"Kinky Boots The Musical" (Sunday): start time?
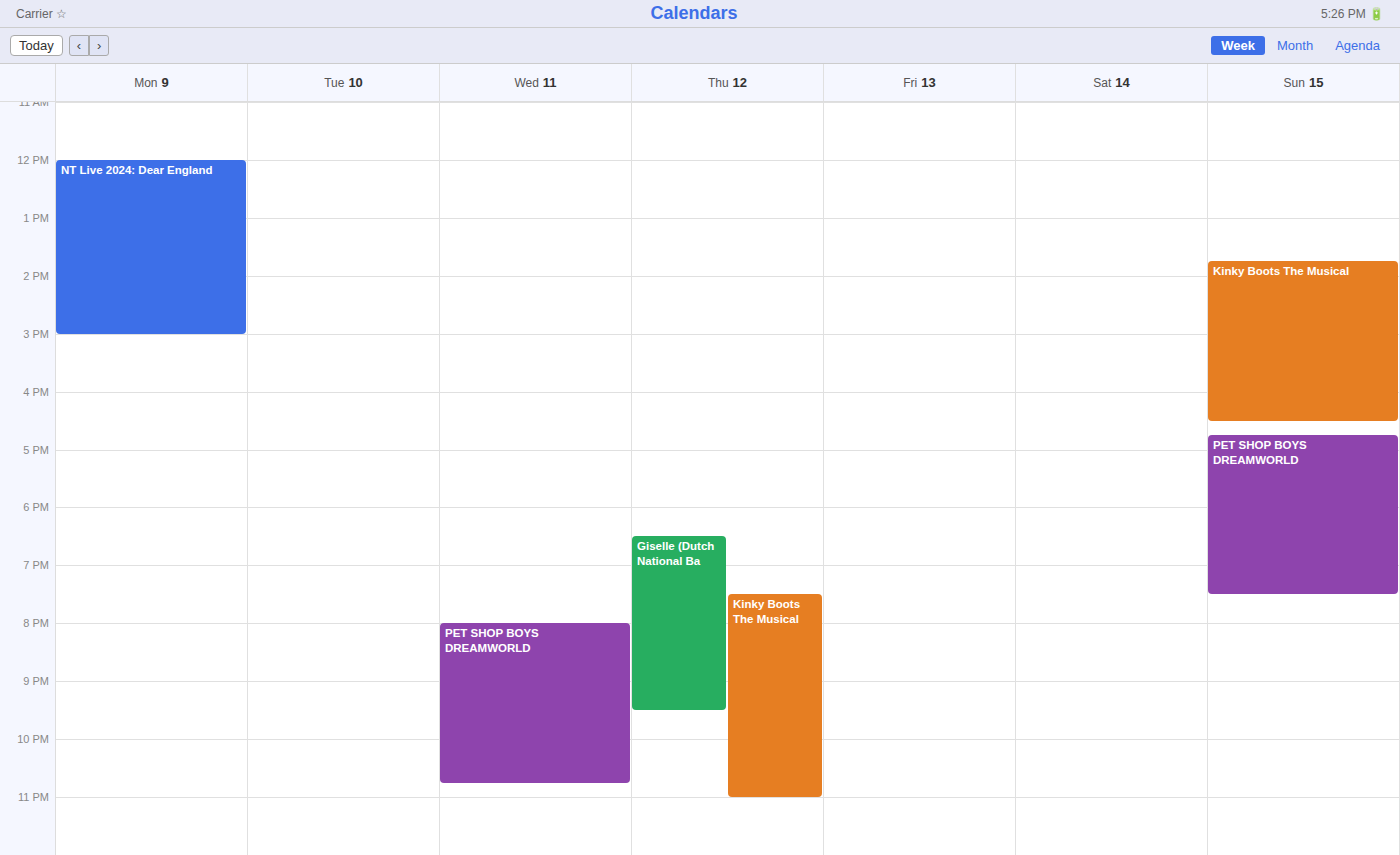
1:45 PM